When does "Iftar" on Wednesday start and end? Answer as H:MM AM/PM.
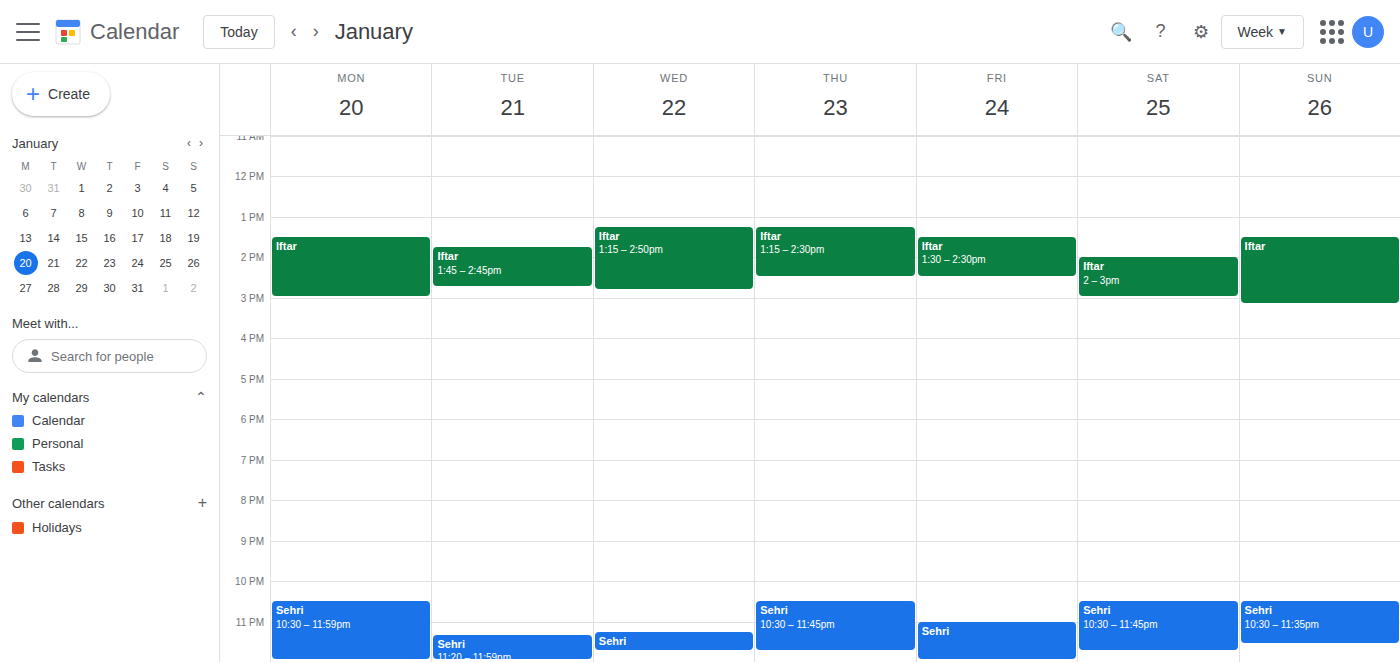
1:15 PM to 2:50 PM